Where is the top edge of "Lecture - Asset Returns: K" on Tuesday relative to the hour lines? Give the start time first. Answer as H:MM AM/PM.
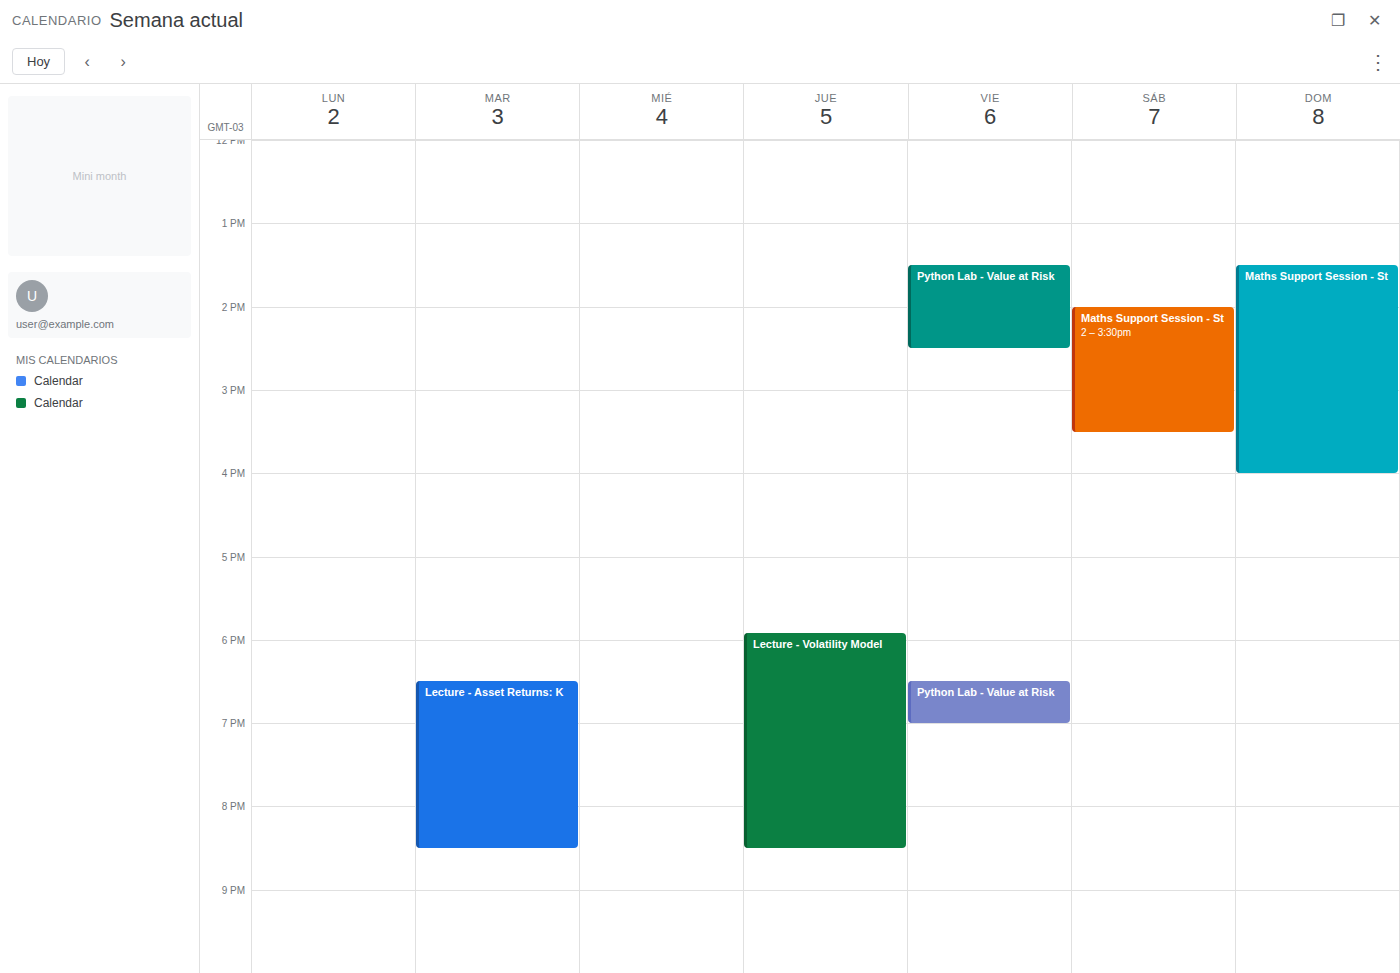
6:30 PM -- halfway between the 6 PM and 7 PM lines.